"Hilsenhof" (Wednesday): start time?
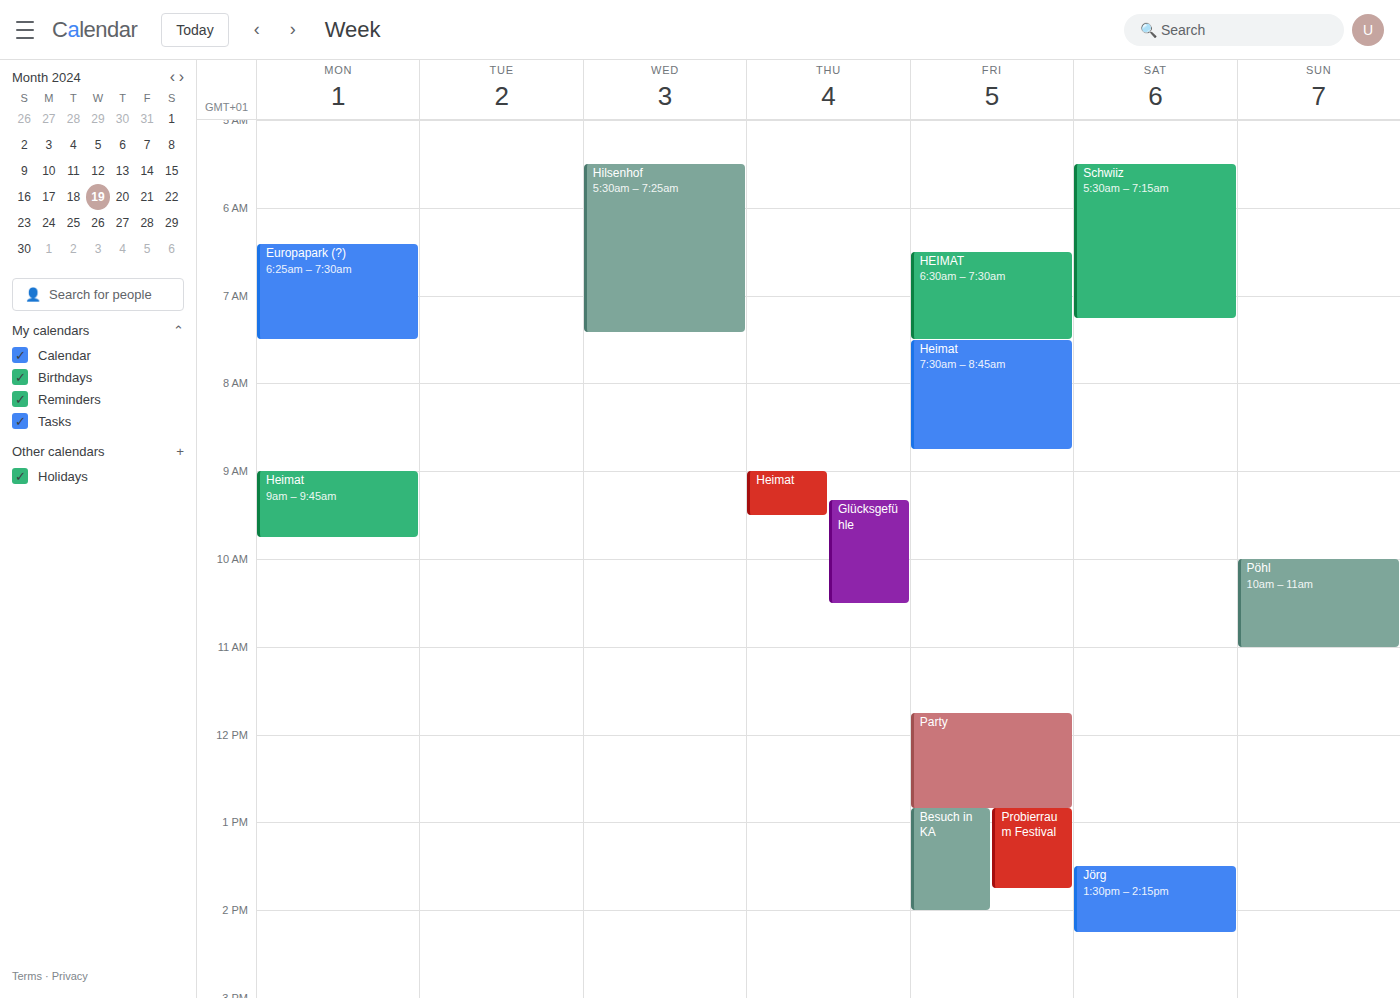
5:30 AM